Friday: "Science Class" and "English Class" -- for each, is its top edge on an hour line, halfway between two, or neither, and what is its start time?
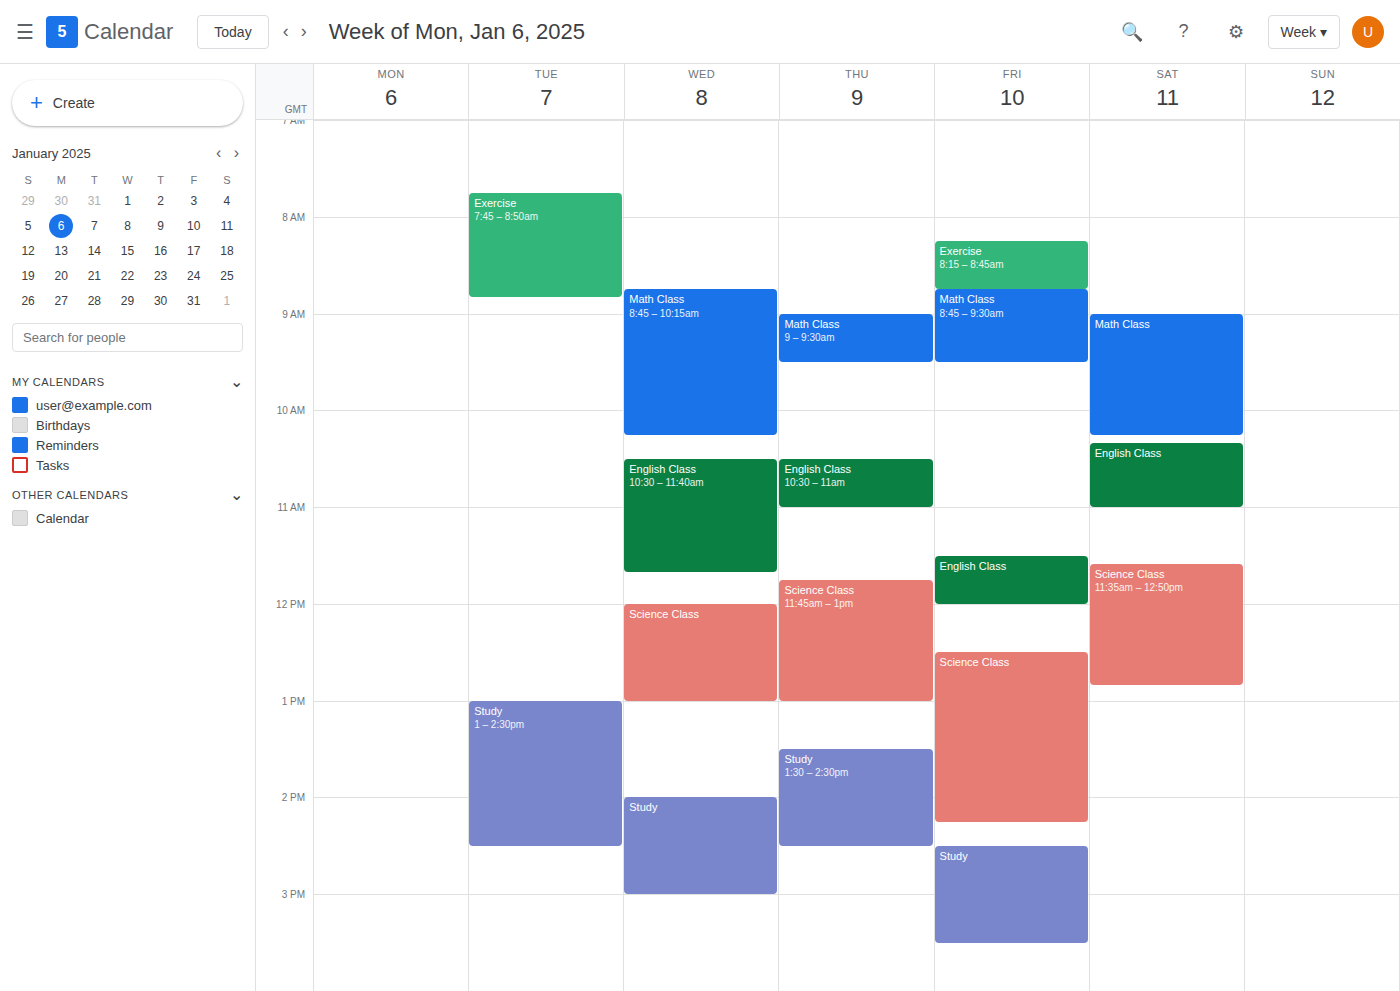
"Science Class": 12:30 PM, halfway between the 12 PM and 1 PM lines. "English Class": 11:30 AM, halfway between the 11 AM and 12 PM lines.